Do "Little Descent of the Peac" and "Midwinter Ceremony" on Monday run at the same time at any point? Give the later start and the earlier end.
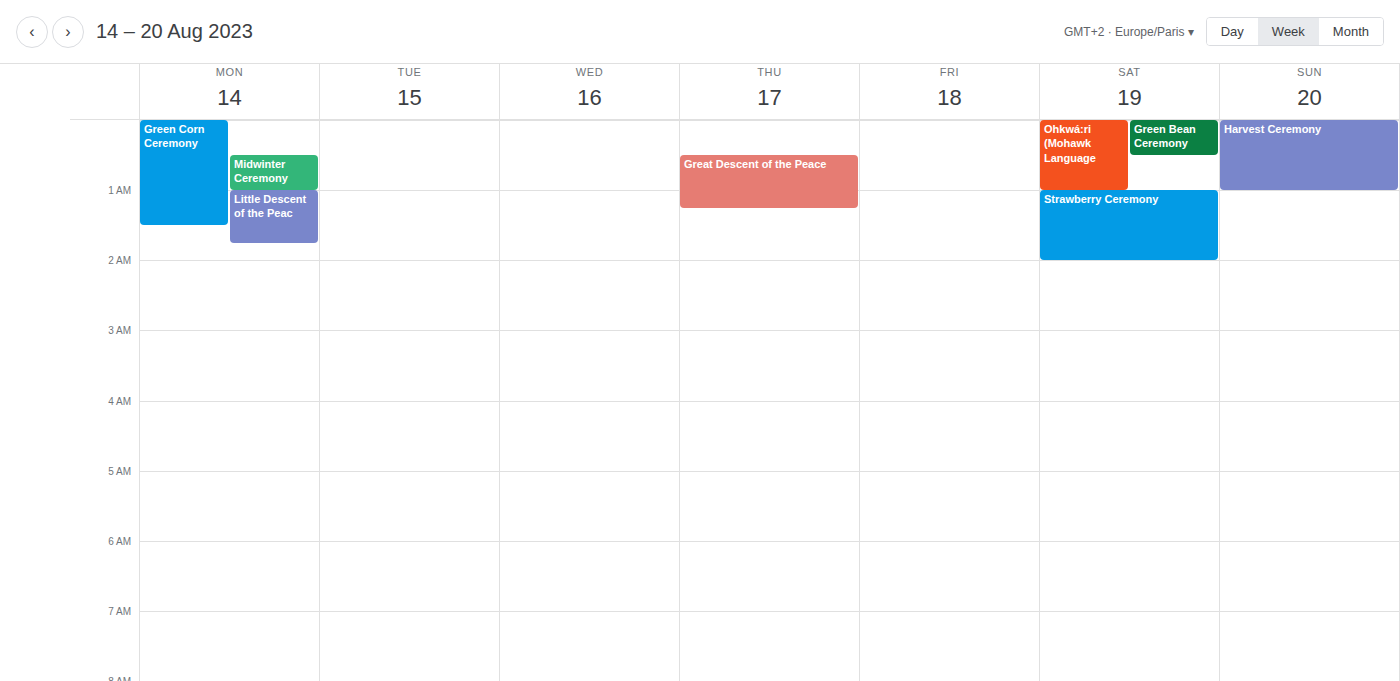
"Midwinter Ceremony" ends at 1:00 AM, exactly when "Little Descent of the Peac" starts -- they touch but do not overlap.